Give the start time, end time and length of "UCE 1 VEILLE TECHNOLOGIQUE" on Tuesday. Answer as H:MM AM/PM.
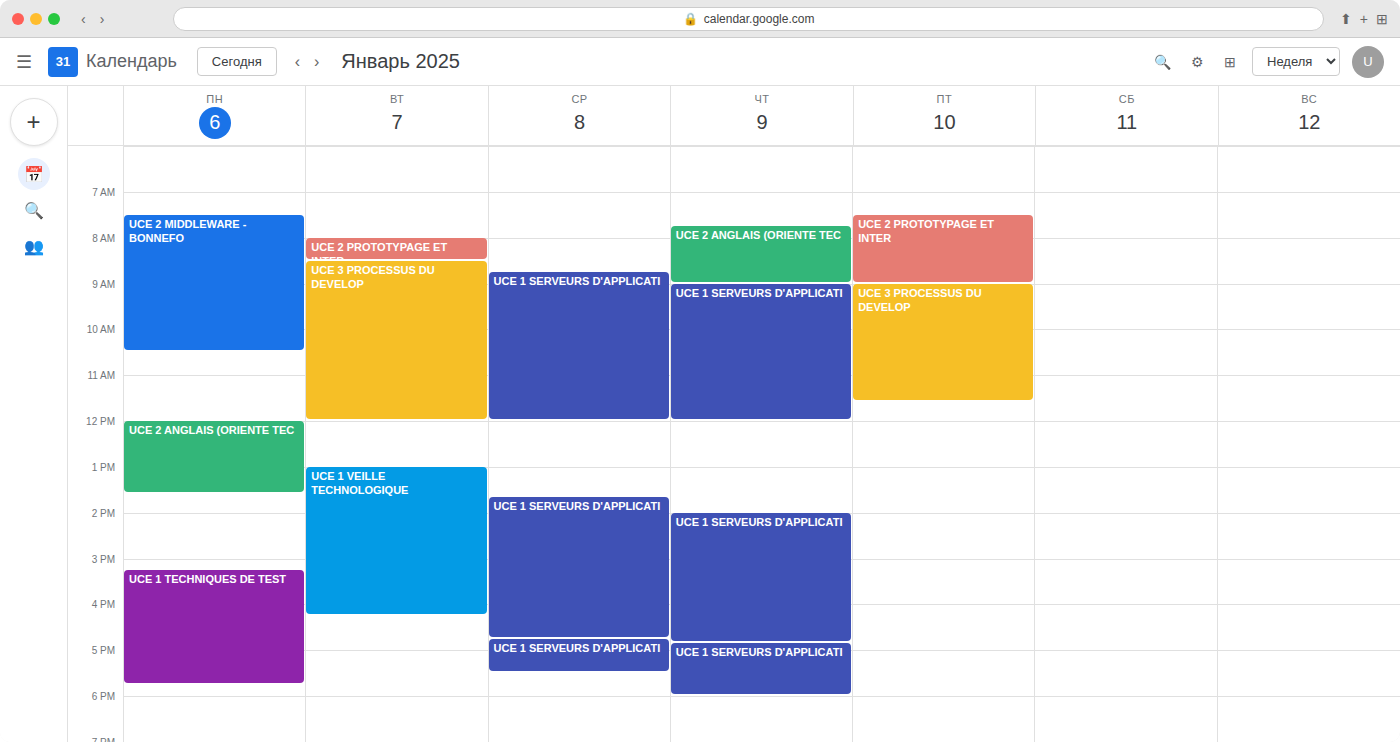
1:00 PM to 4:15 PM, 3 hours 15 minutes